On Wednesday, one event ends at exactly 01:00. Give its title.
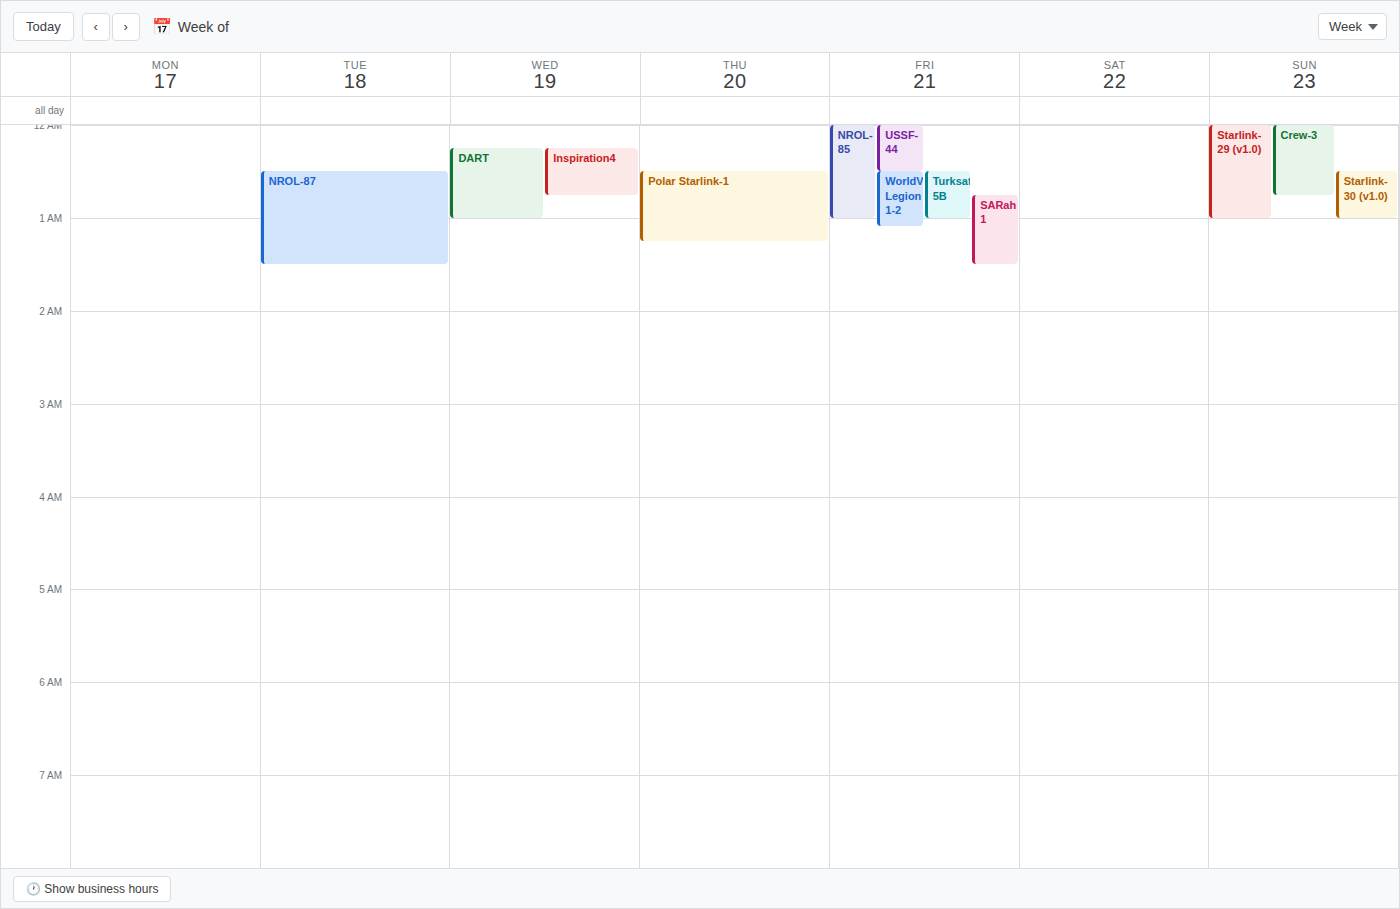
"DART"